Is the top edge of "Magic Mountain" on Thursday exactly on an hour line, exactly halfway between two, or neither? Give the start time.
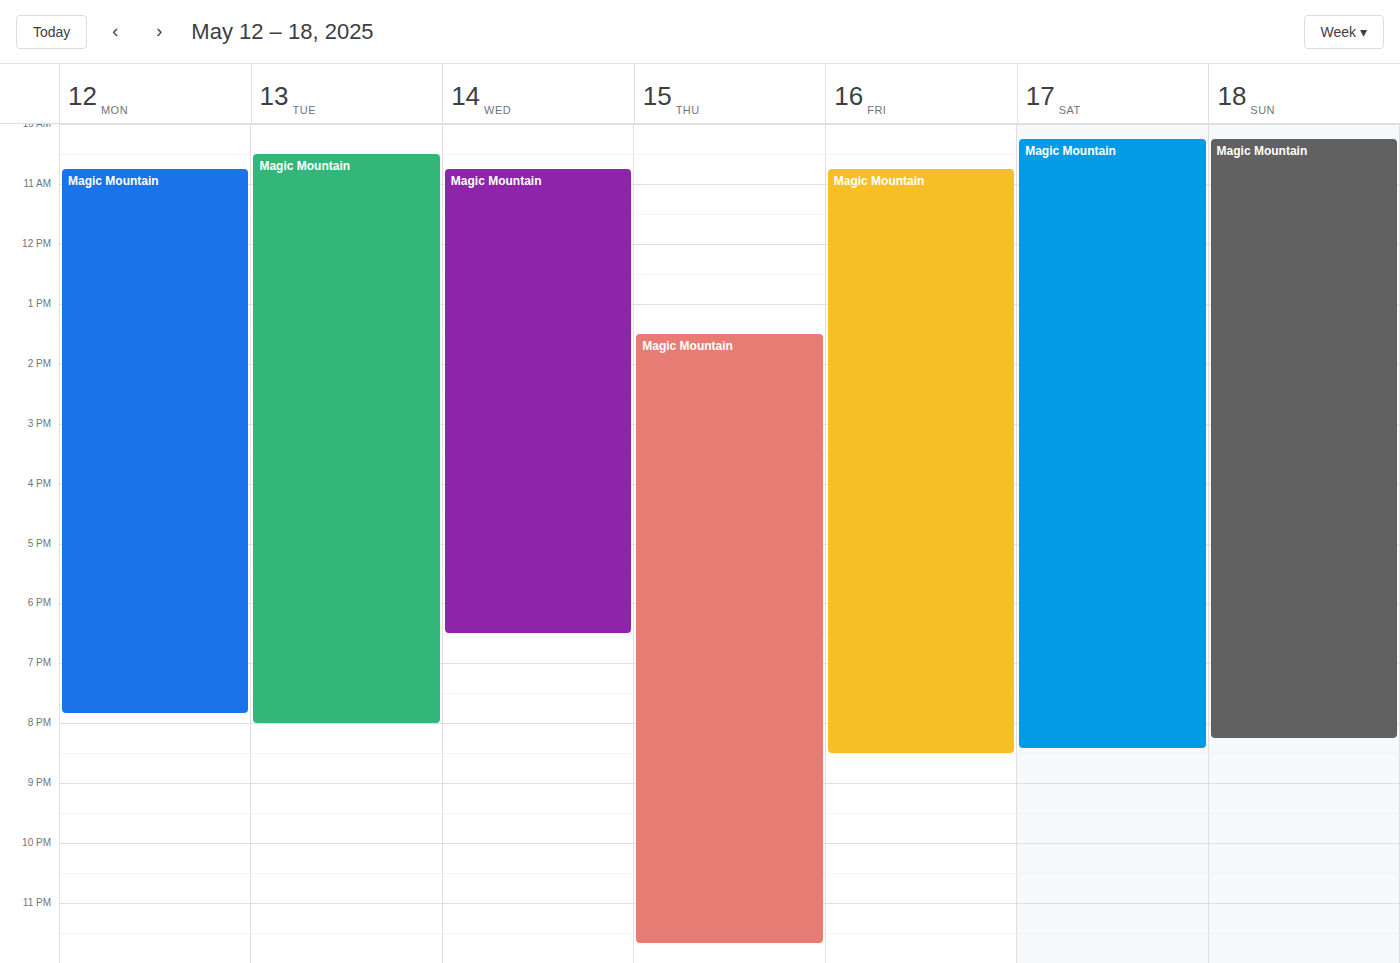
1:30 PM -- halfway between the 1 PM and 2 PM lines.